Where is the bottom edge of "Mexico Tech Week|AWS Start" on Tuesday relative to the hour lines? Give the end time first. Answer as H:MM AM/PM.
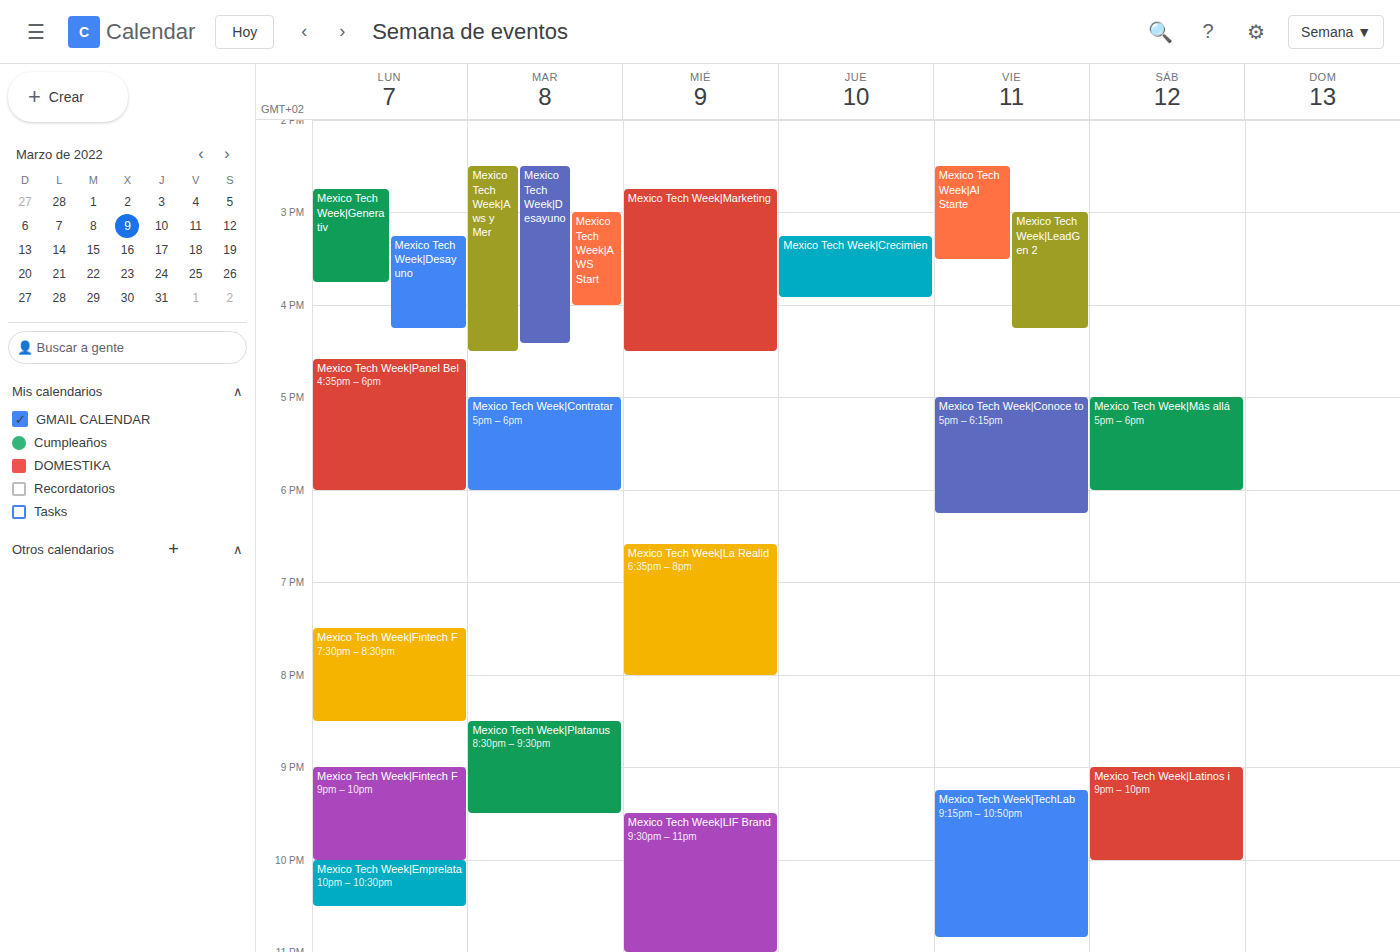
4:00 PM -- exactly on the 4 PM line.